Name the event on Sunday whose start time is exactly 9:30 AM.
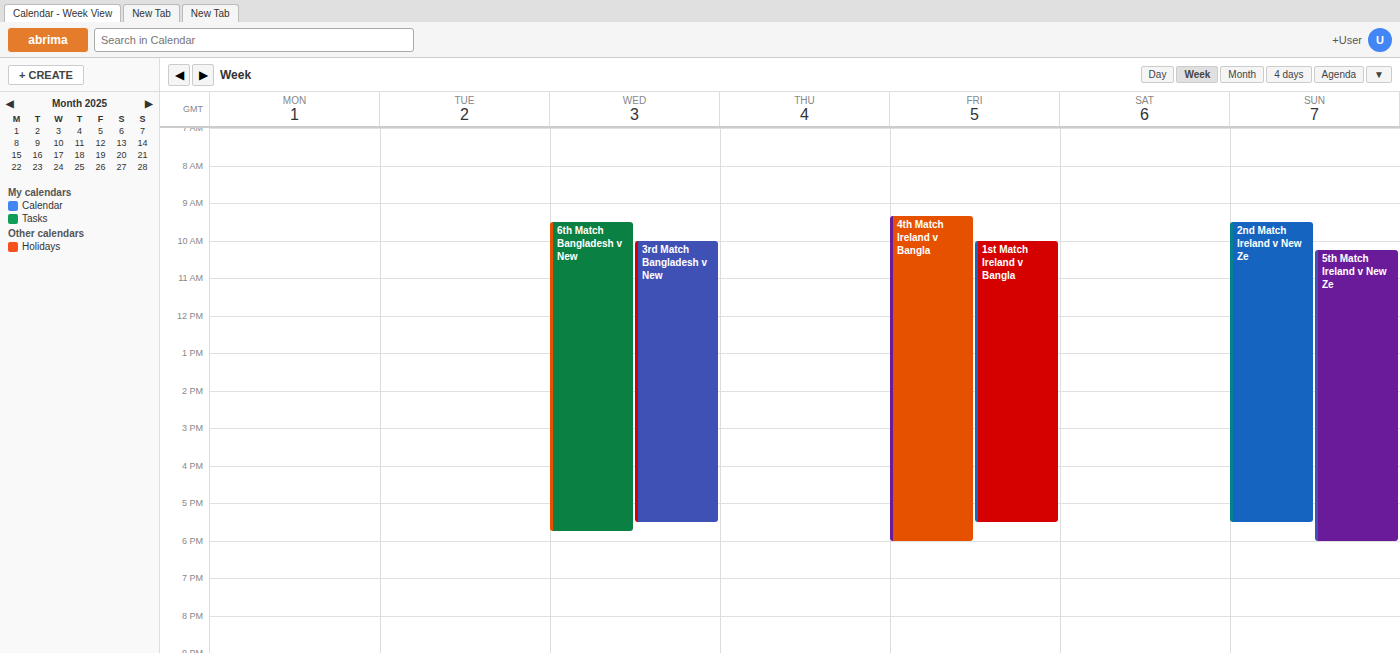
"2nd Match Ireland v New Ze"